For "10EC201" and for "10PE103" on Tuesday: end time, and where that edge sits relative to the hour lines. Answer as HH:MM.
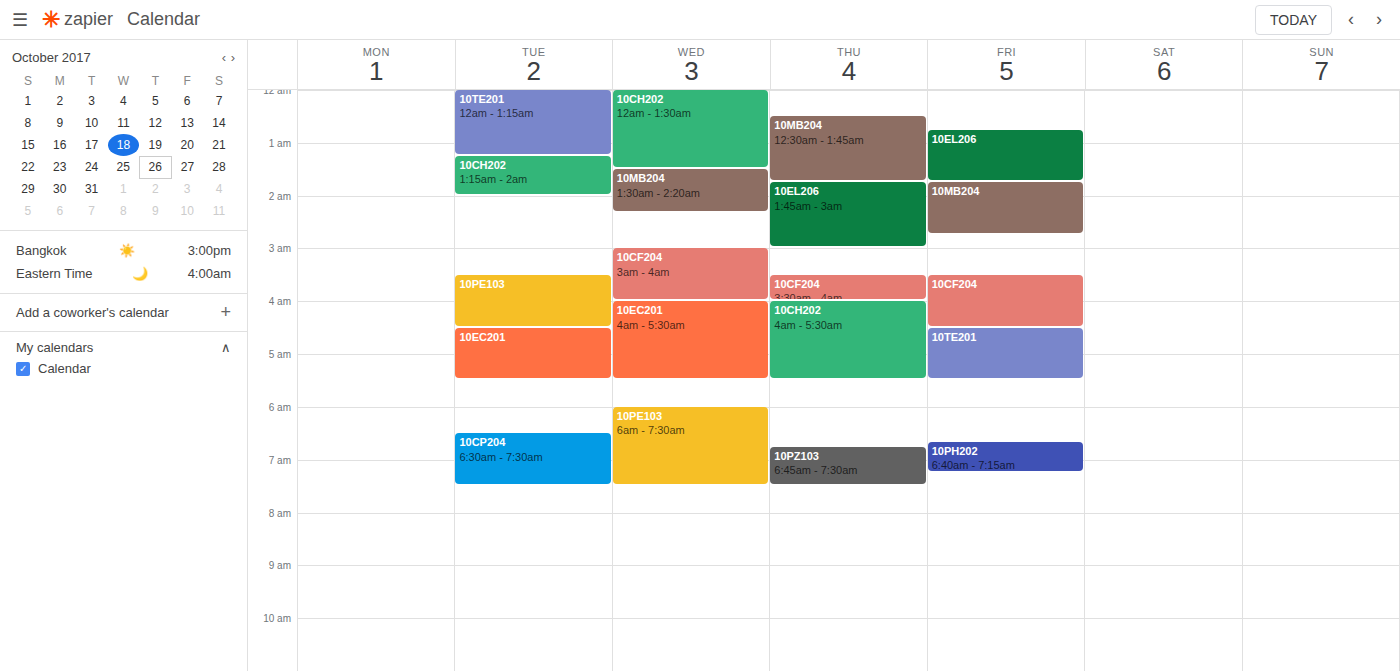
"10EC201": 05:30, halfway between the 05:00 and 06:00 lines. "10PE103": 04:30, halfway between the 04:00 and 05:00 lines.